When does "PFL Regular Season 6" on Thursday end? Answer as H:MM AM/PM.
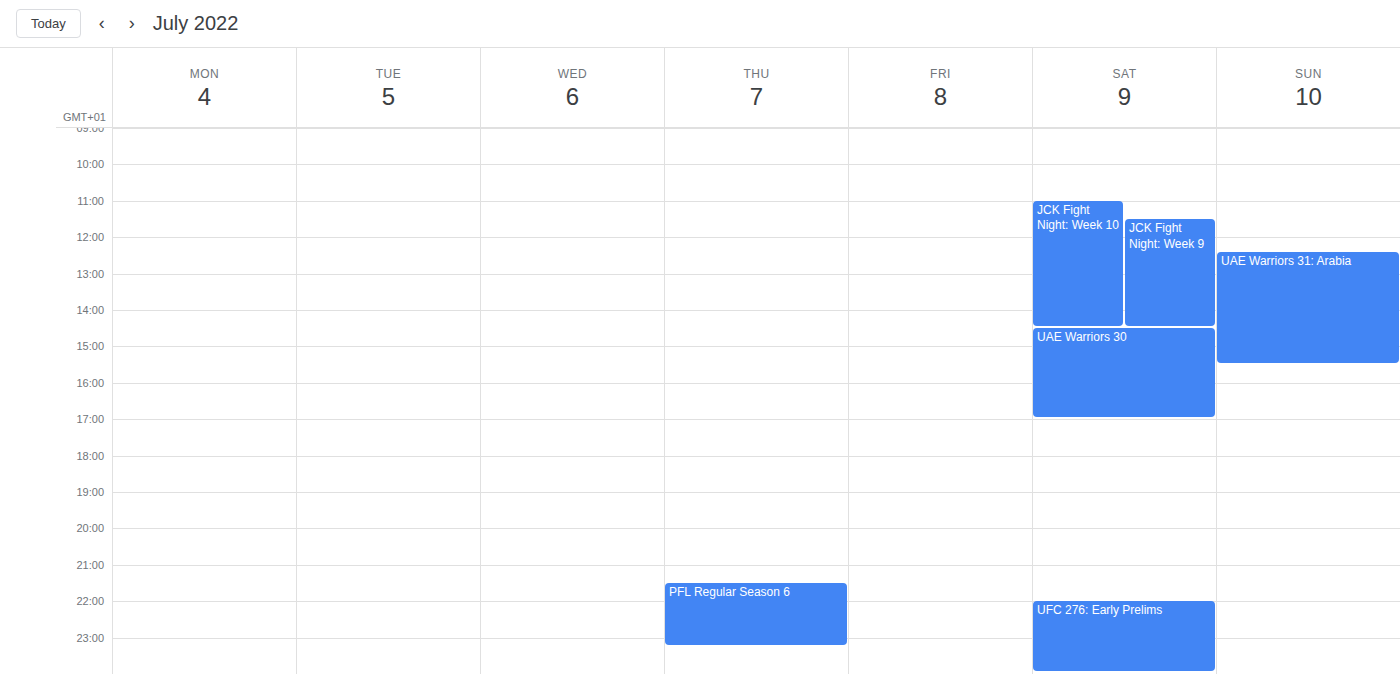
11:15 PM